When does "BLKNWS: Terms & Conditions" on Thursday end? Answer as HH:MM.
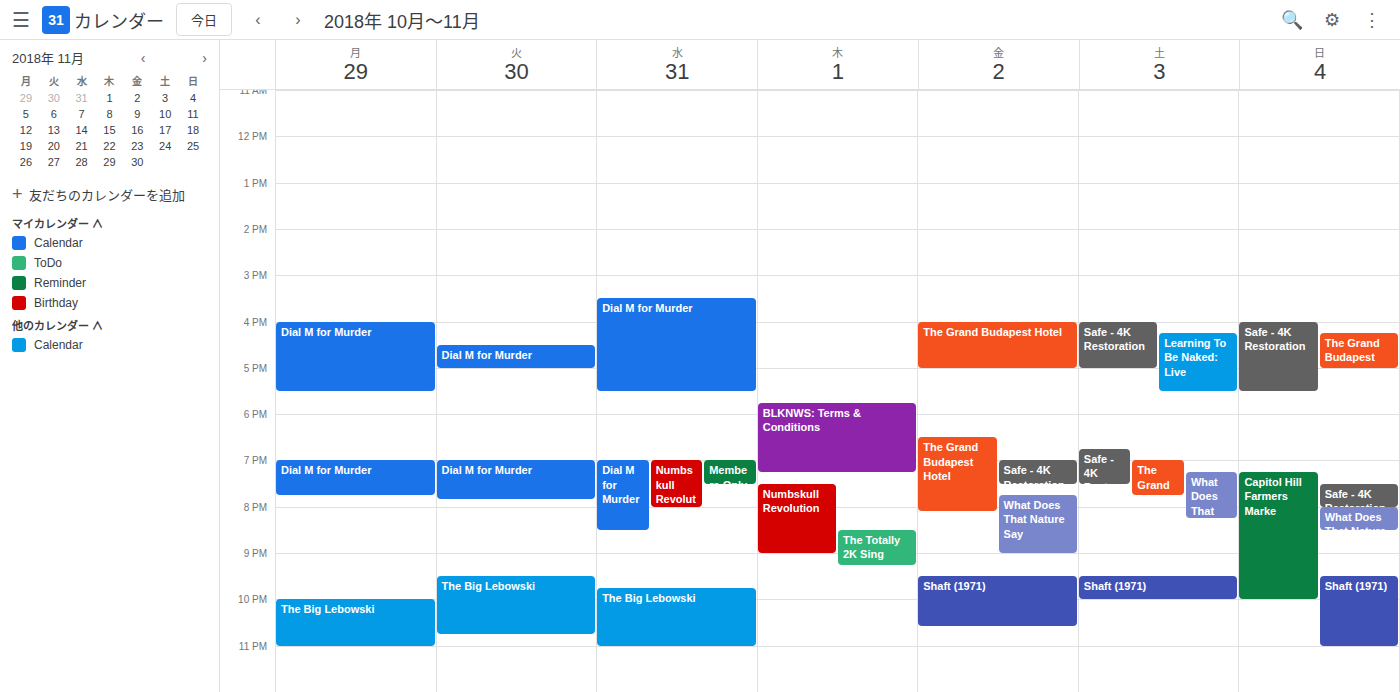
19:15